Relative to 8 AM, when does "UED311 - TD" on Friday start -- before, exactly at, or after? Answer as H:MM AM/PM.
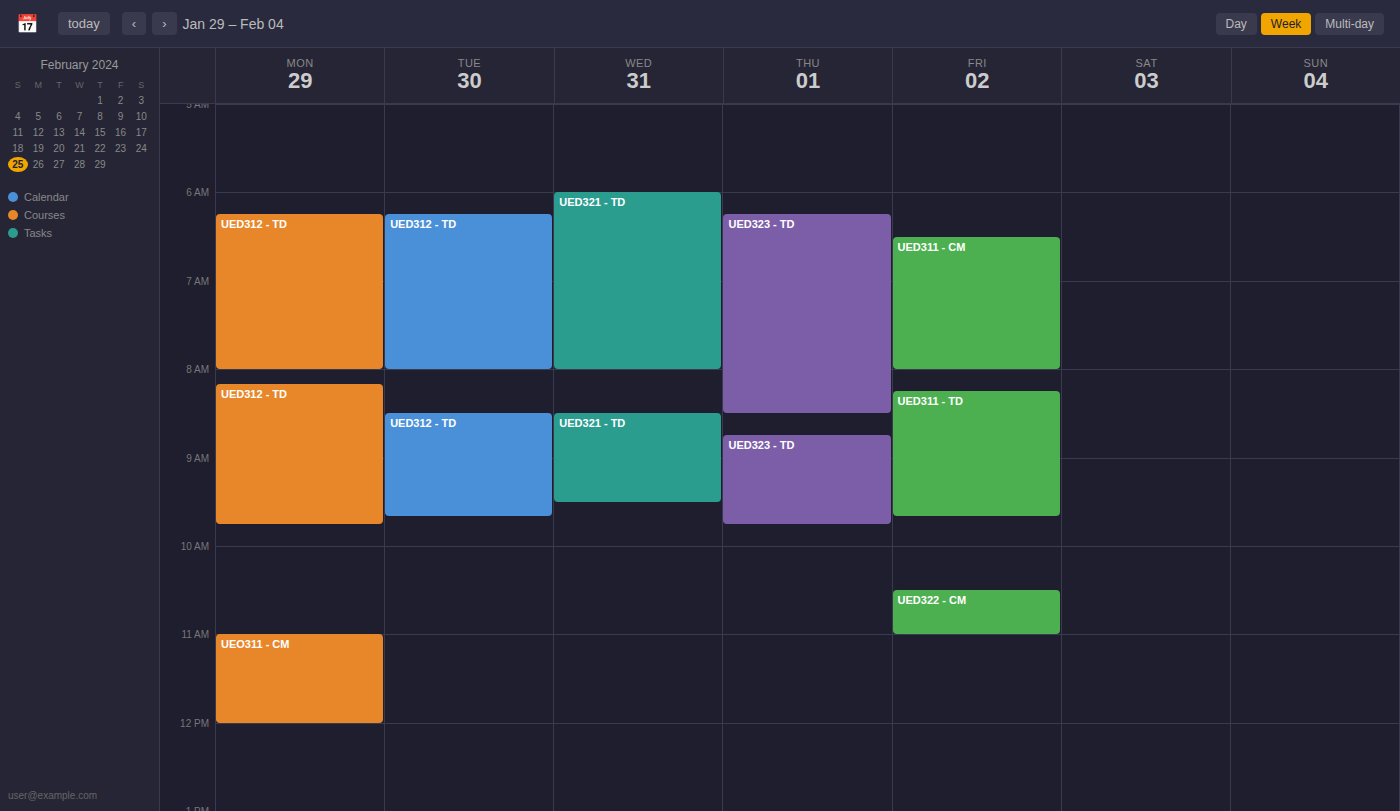
8:15 AM -- after 8 AM, 15 minutes below the 8 AM line.